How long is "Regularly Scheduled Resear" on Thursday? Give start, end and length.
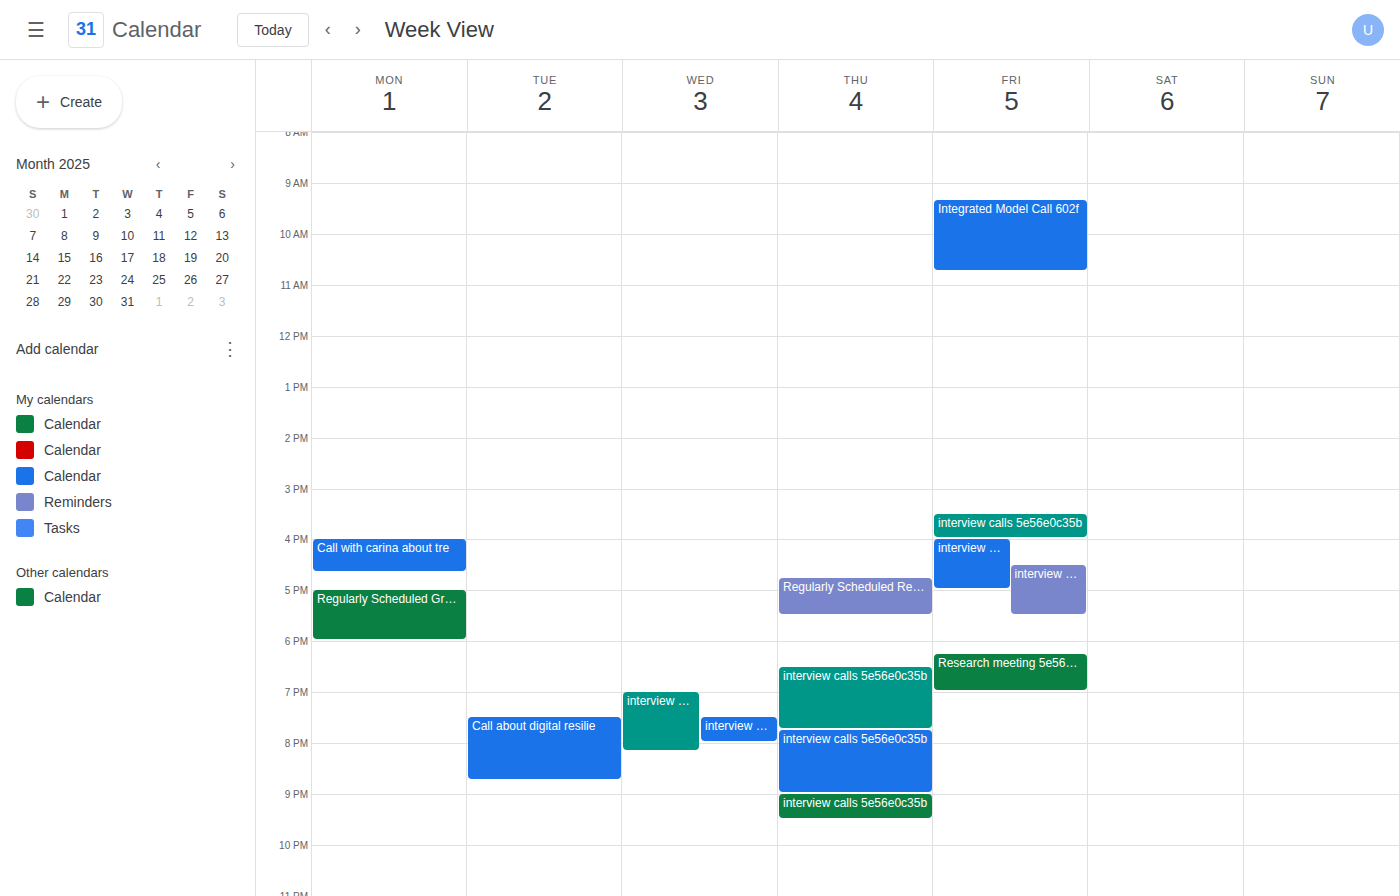
4:45 PM to 5:30 PM, 45 minutes